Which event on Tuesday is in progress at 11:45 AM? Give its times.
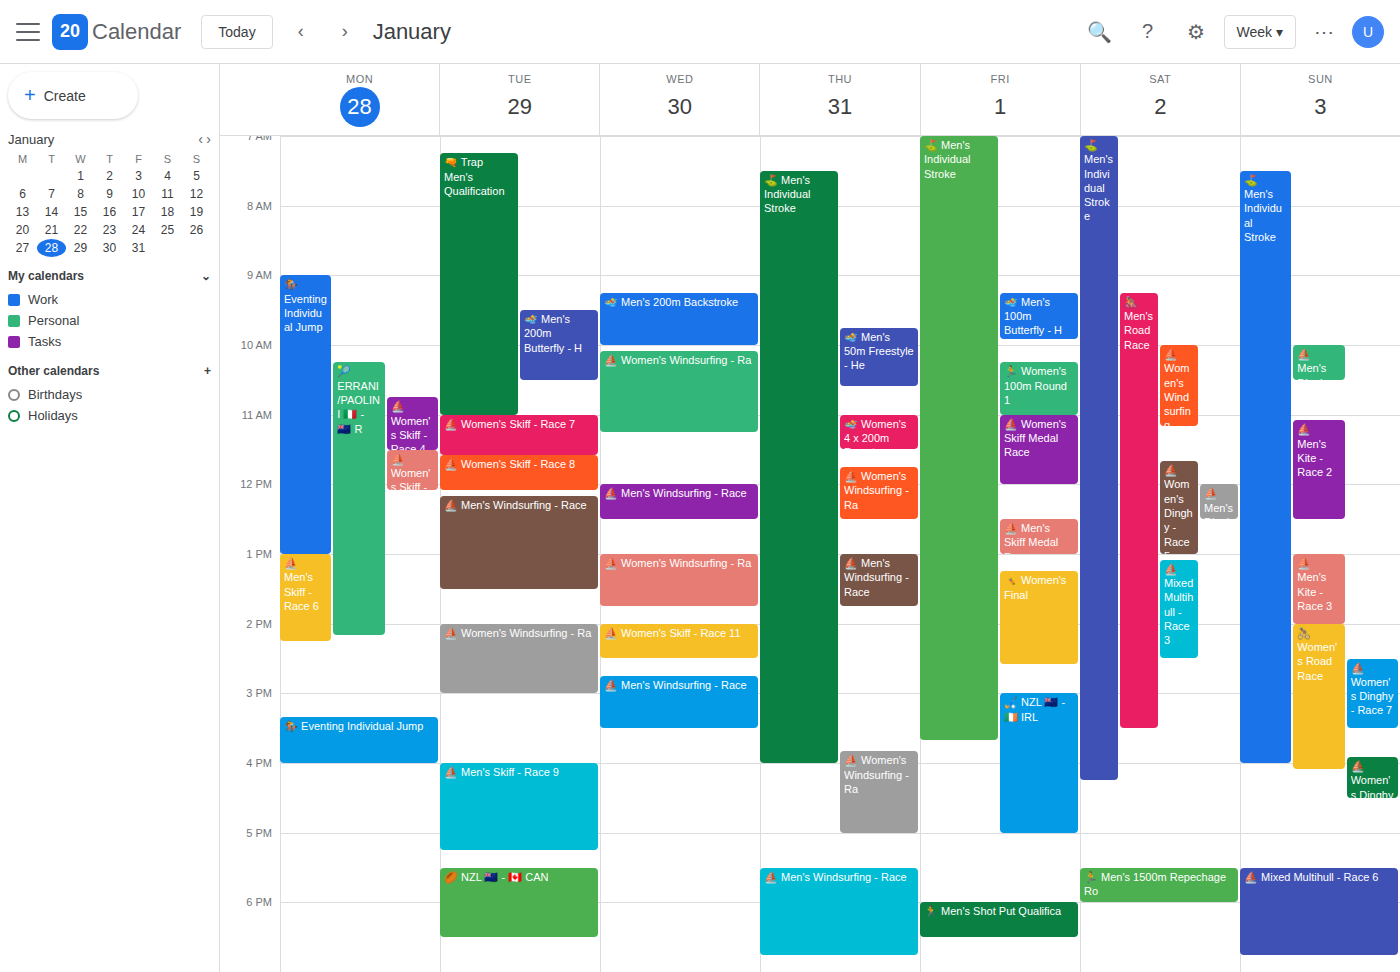
"⛵ Women's Skiff - Race 8", 11:35 AM to 12:05 PM